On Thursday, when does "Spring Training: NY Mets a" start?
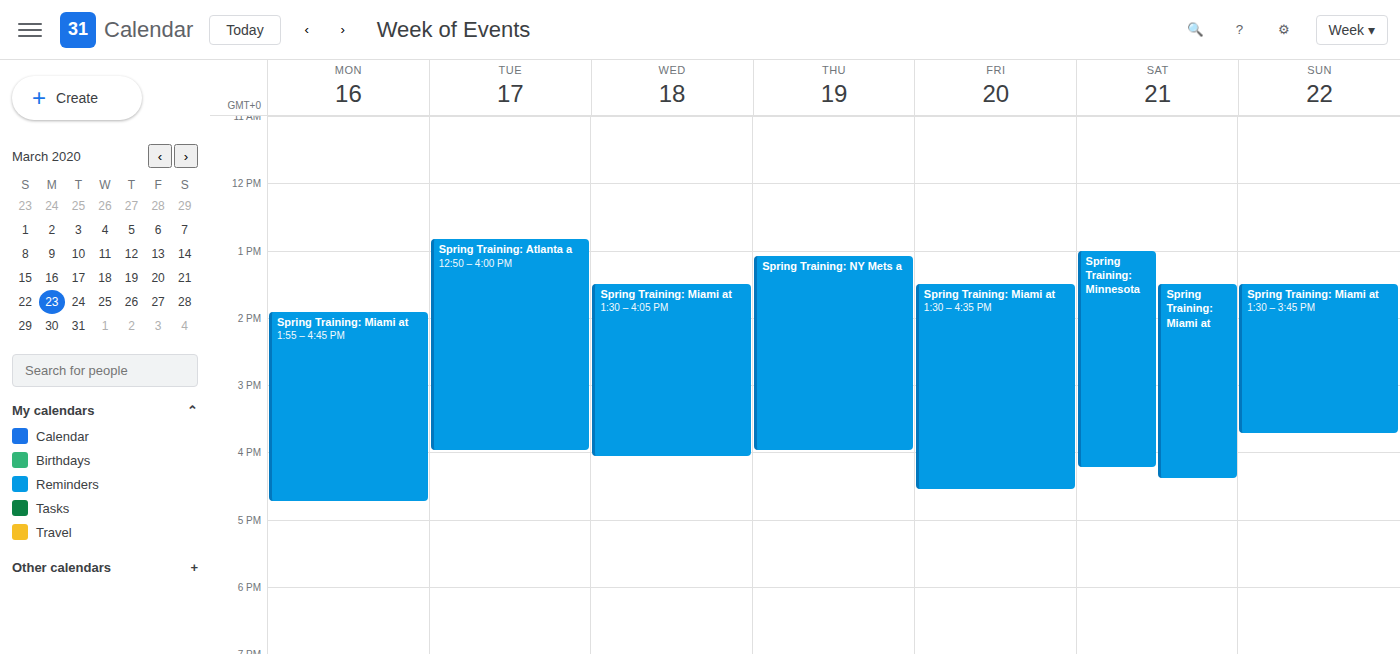
1:05 PM